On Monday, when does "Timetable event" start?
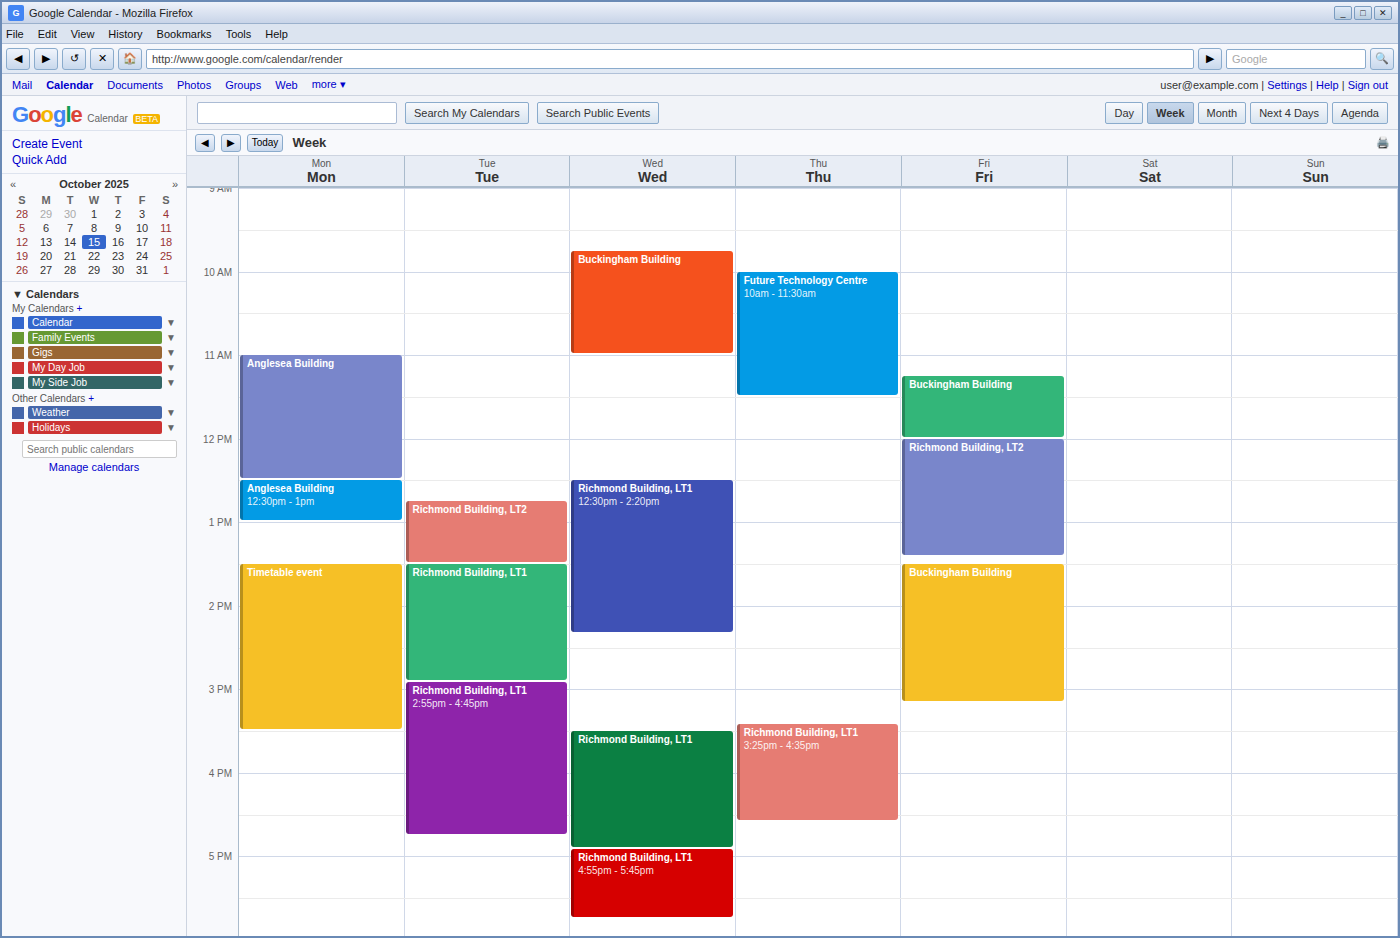
1:30 PM